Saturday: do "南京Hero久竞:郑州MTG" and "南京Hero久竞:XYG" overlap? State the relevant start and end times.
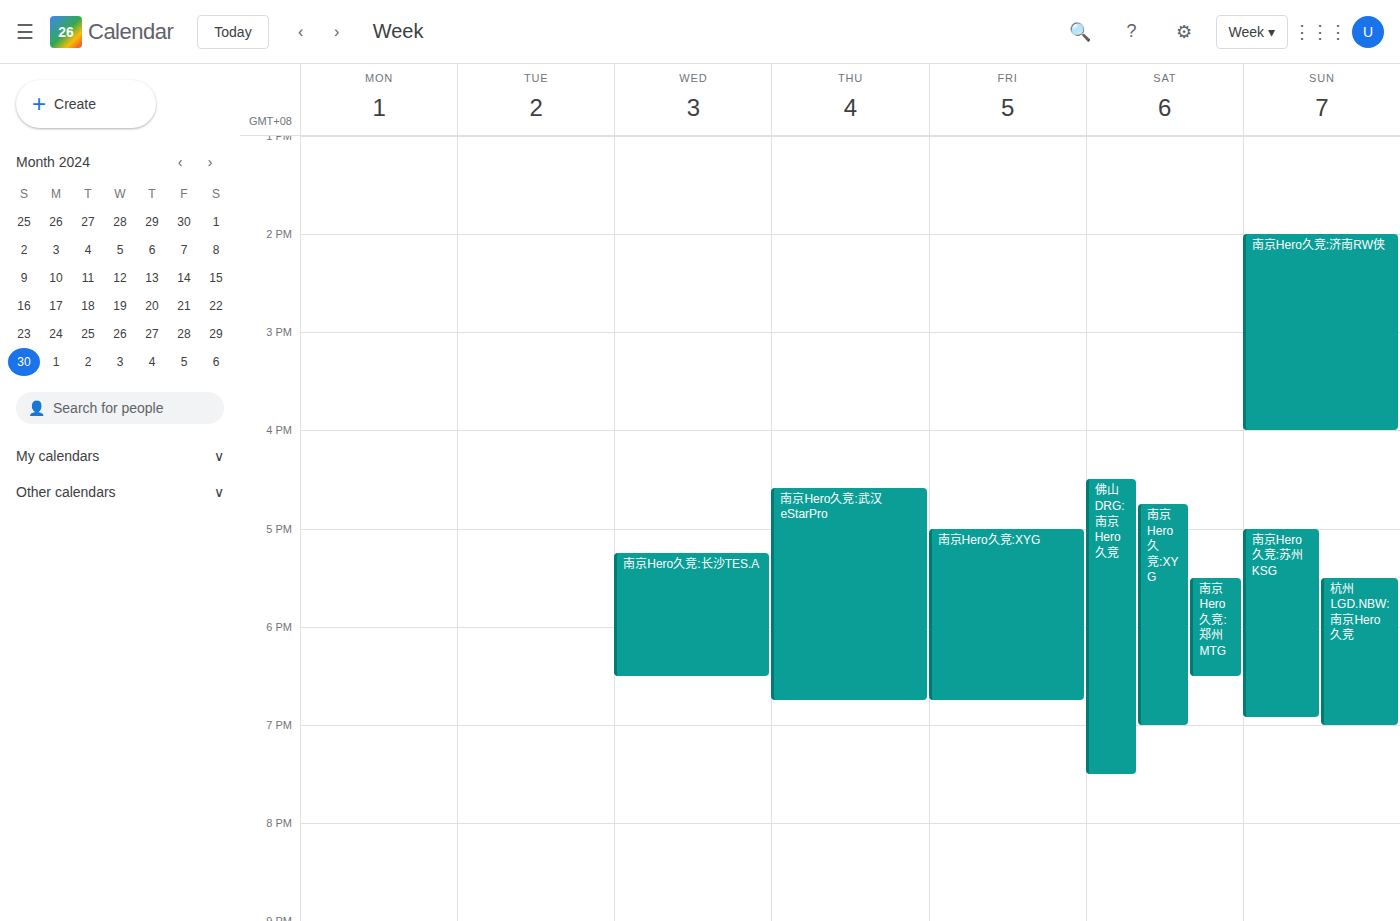
"南京Hero久竞:郑州MTG" runs 5:30 PM to 6:30 PM, inside "南京Hero久竞:XYG" -- they overlap.